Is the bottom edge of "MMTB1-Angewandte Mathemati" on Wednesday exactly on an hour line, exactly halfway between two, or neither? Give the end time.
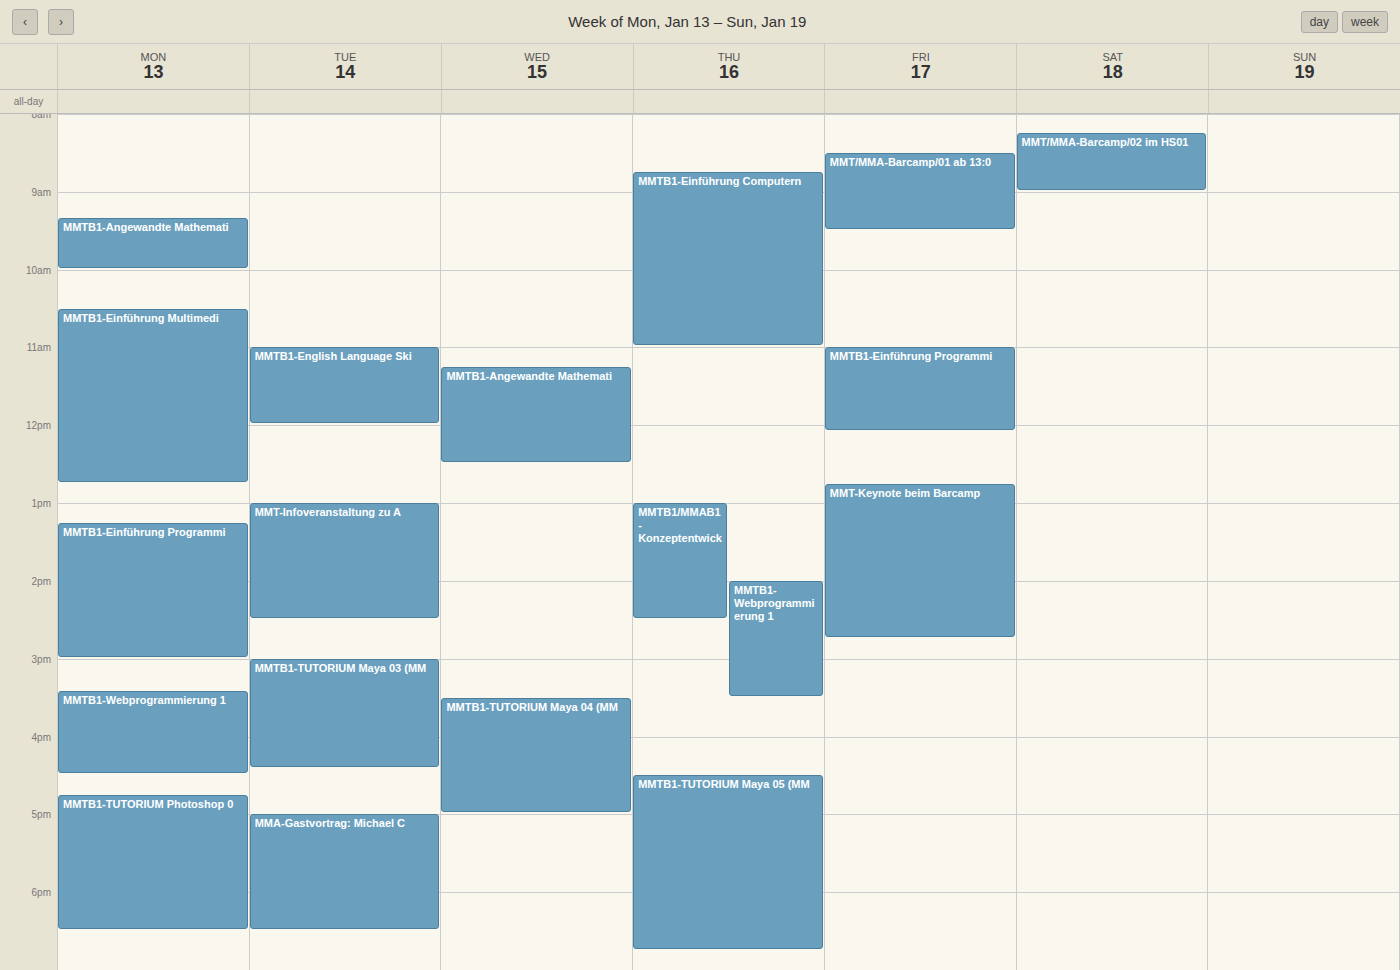
12:30 PM -- halfway between the 12 PM and 1 PM lines.